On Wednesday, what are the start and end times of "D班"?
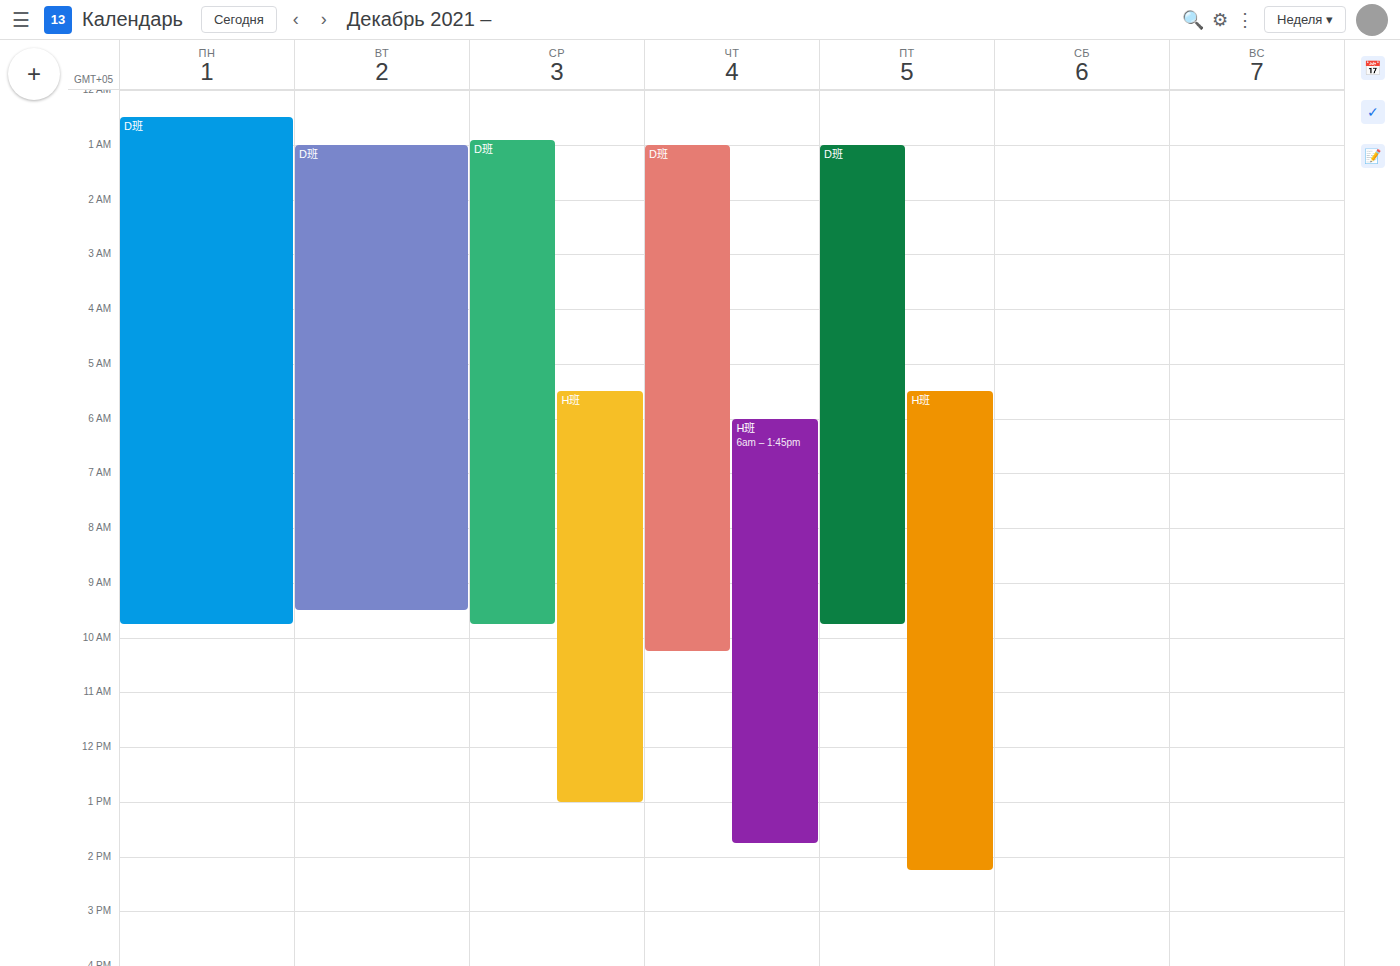
12:55 AM to 9:45 AM